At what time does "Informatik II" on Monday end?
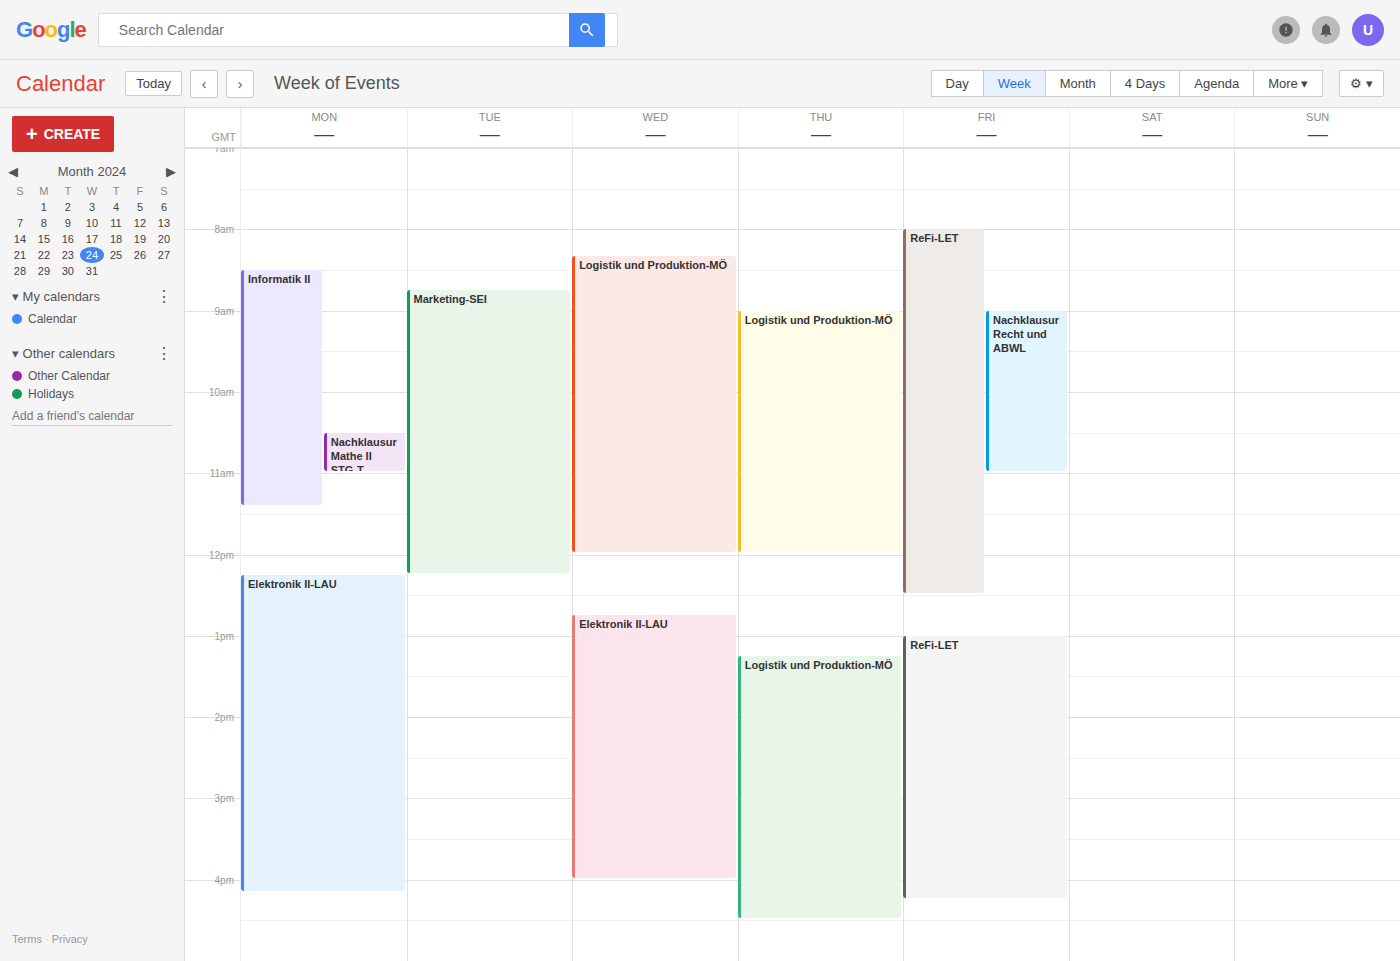
11:25 AM